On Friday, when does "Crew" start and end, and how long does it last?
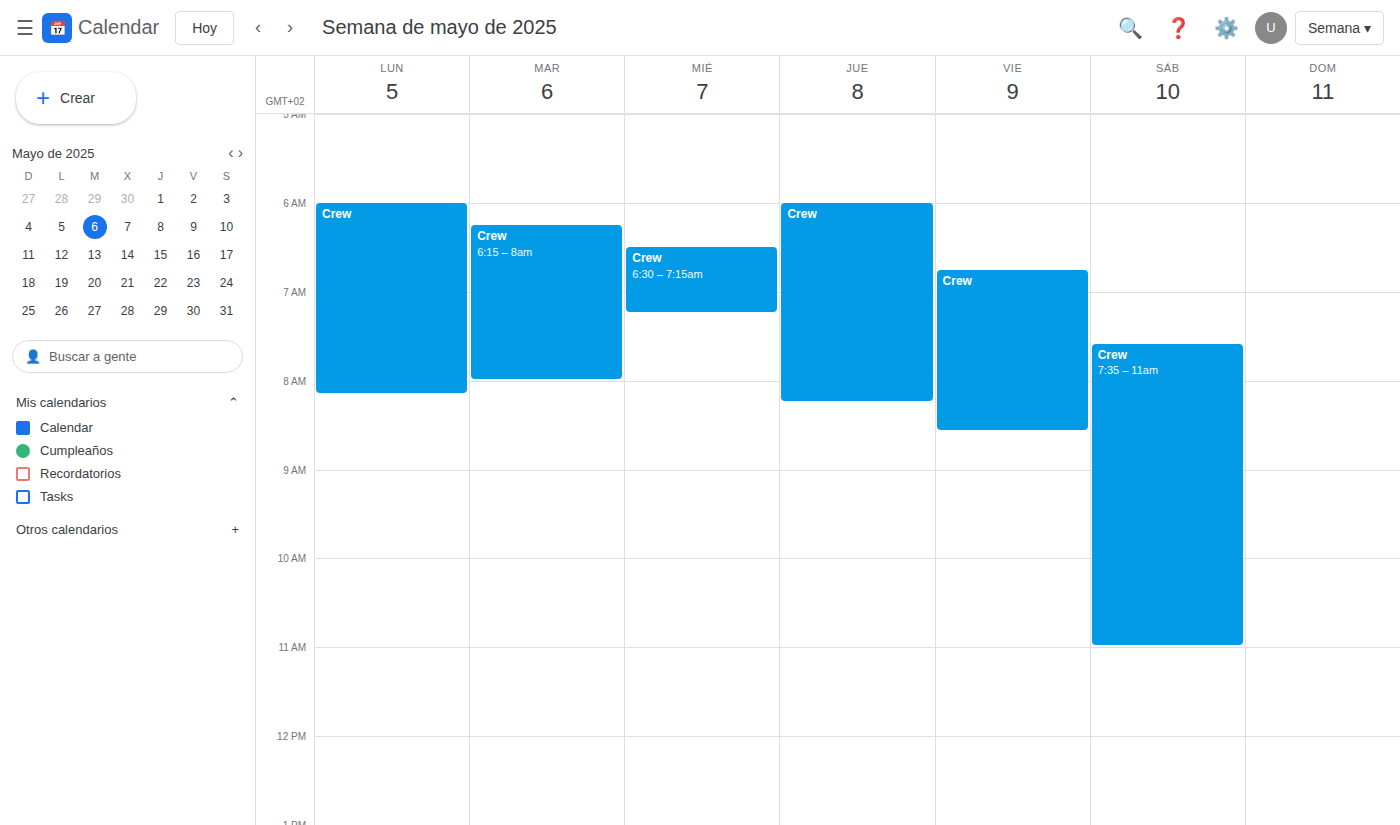
06:45 to 08:35, 1 hour 50 minutes